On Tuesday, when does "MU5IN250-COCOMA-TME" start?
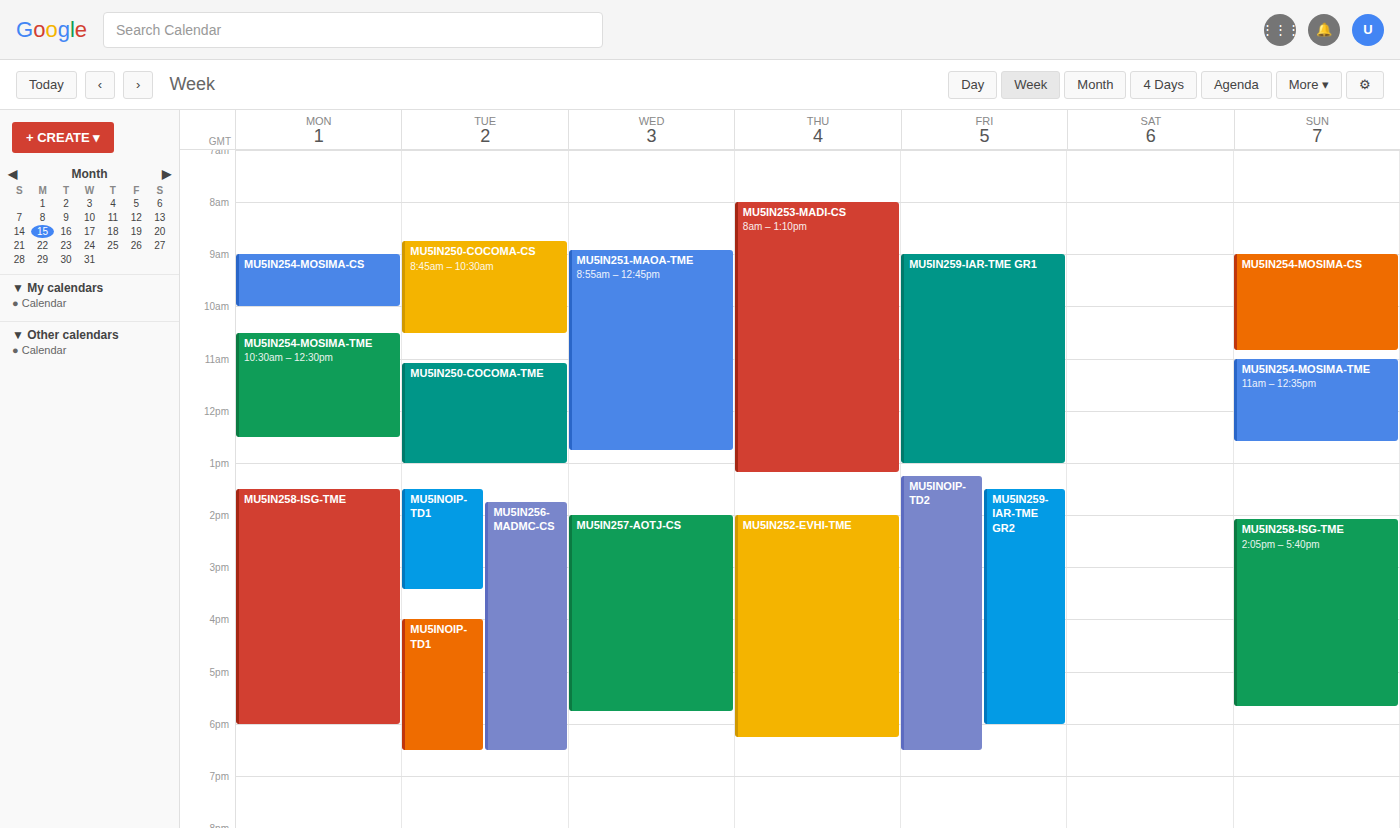
11:05 AM